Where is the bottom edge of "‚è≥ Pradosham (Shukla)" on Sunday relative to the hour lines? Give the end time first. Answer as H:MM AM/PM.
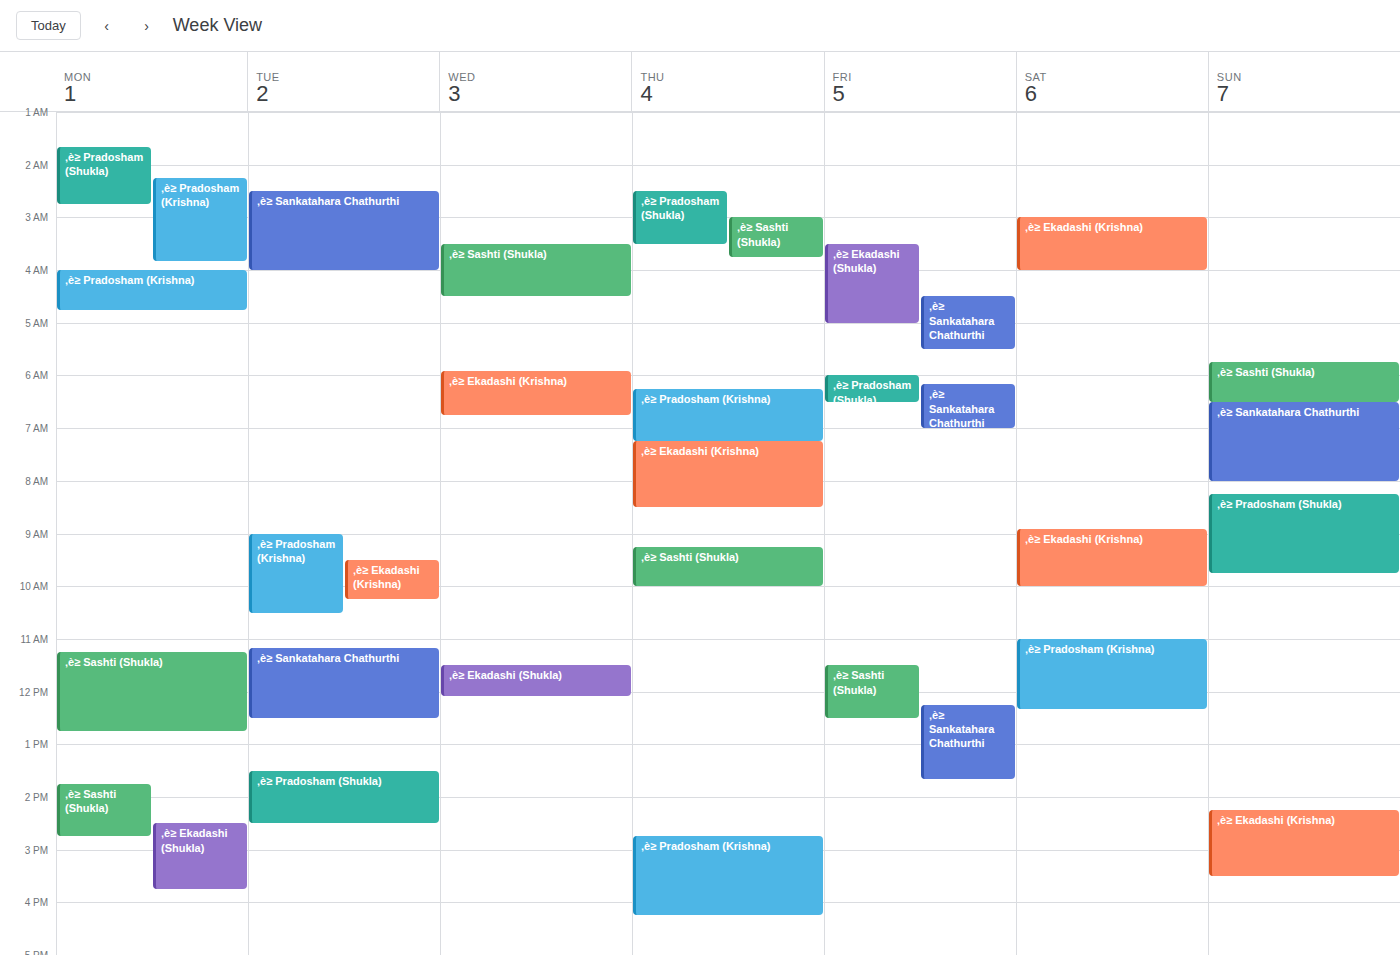
9:45 AM -- neither: three quarters of the way from the 9 AM line to the 10 AM line.